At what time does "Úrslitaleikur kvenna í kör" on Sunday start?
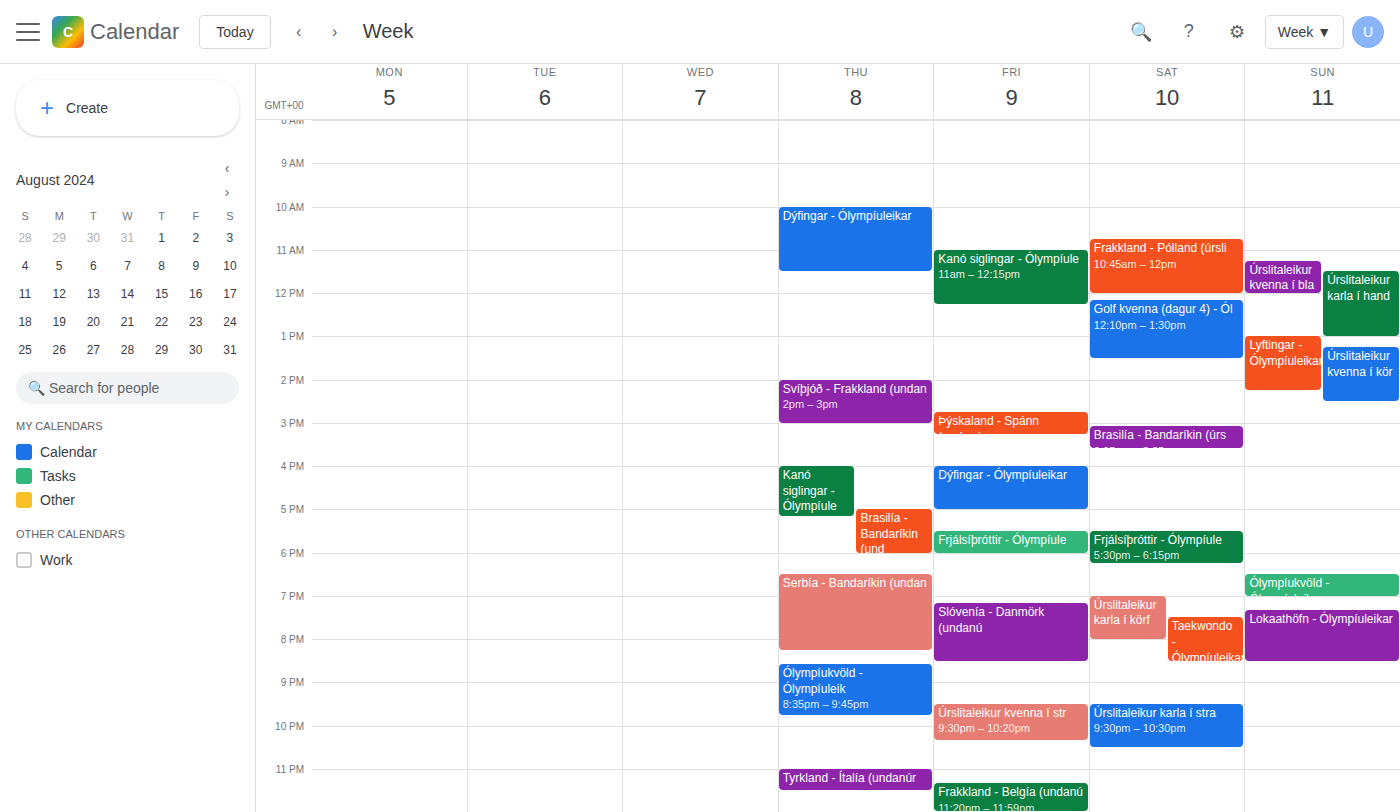
1:15 PM